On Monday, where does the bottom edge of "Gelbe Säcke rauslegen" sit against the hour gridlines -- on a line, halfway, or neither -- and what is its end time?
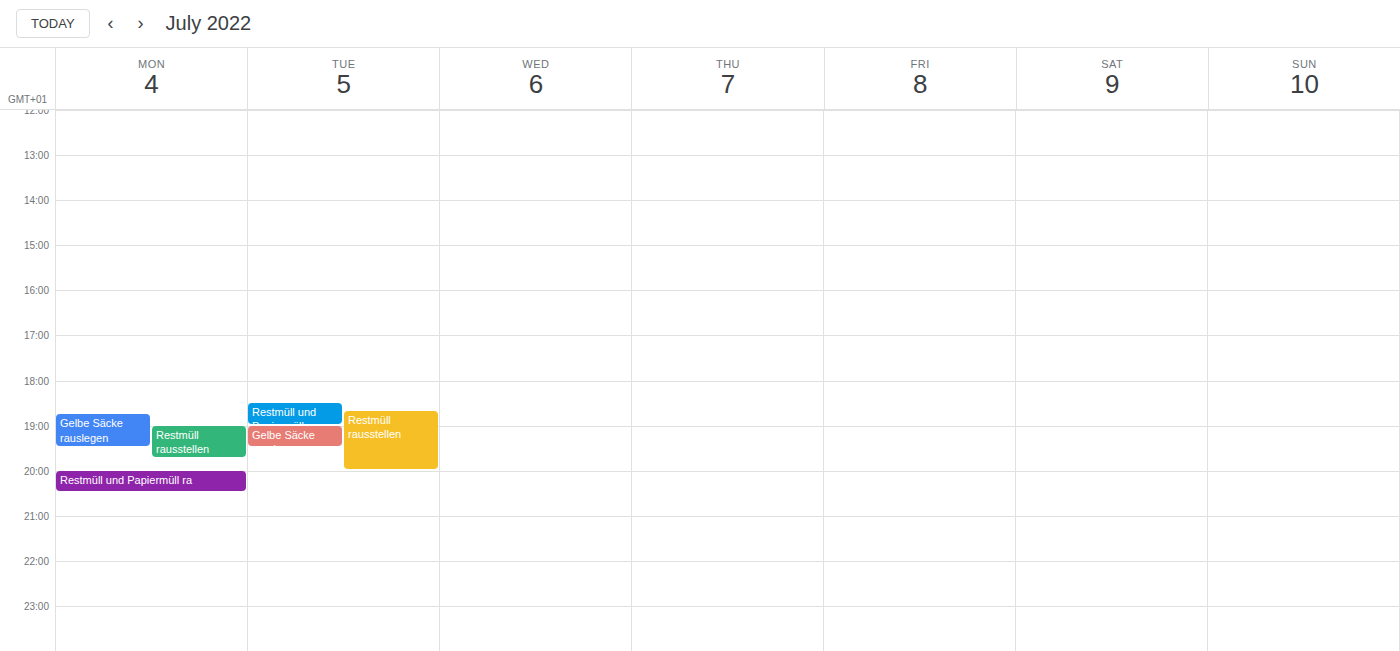
7:30 PM -- halfway between the 7 PM and 8 PM lines.